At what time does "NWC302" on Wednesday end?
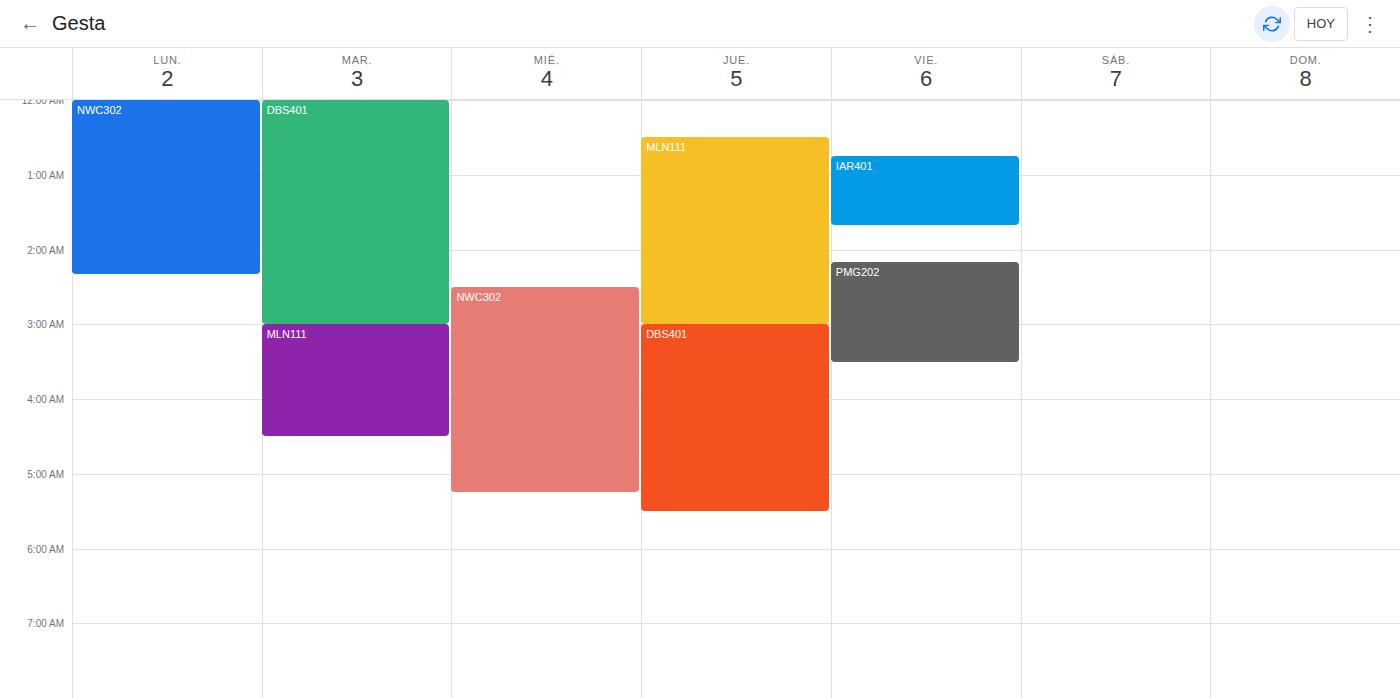
5:15 AM